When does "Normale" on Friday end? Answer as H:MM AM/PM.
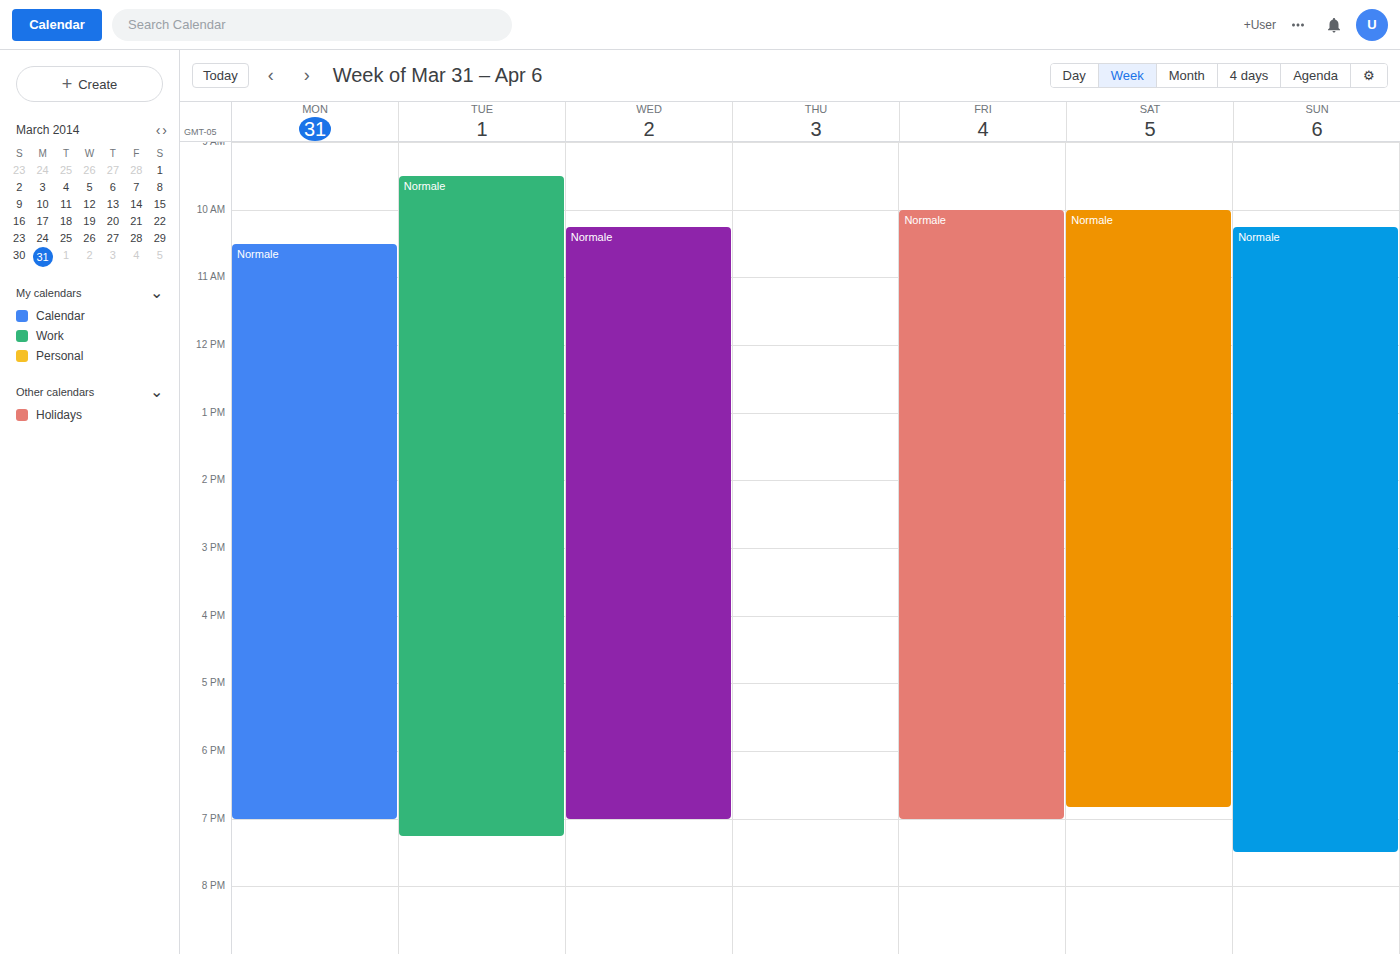
7:00 PM